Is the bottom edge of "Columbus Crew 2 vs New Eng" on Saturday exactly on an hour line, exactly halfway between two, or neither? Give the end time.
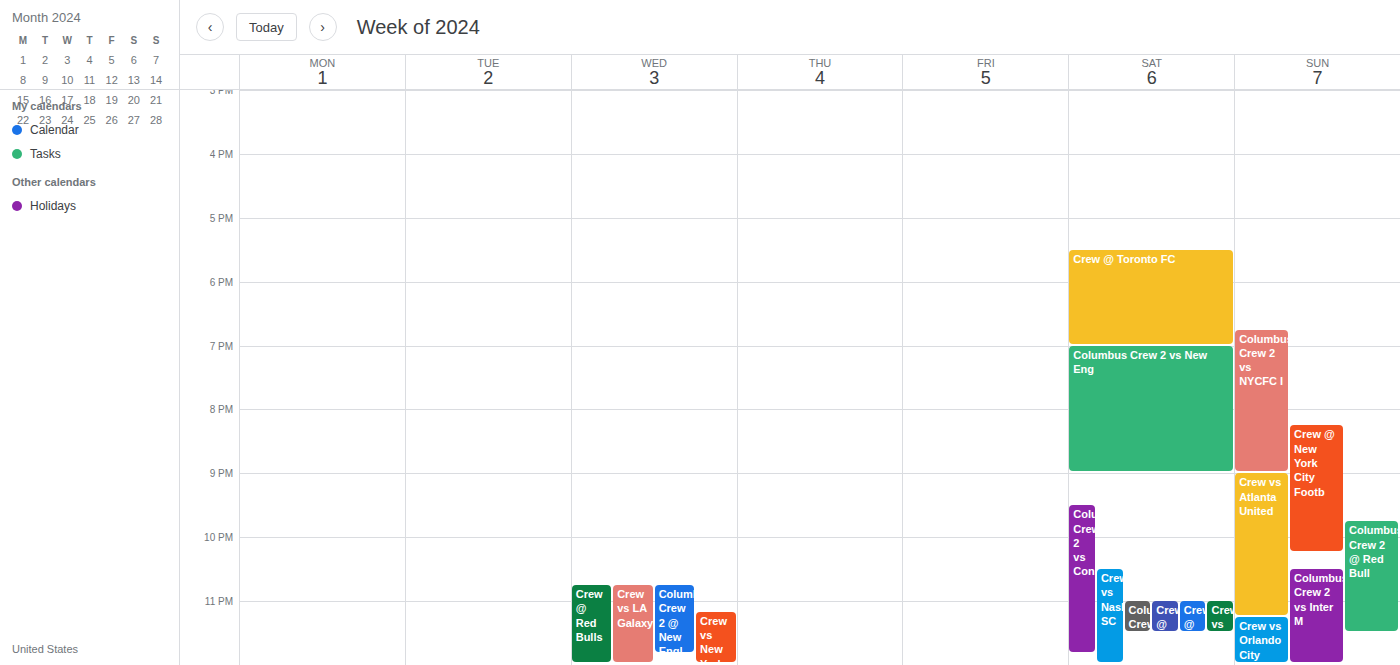
9:00 PM -- exactly on the 9 PM line.